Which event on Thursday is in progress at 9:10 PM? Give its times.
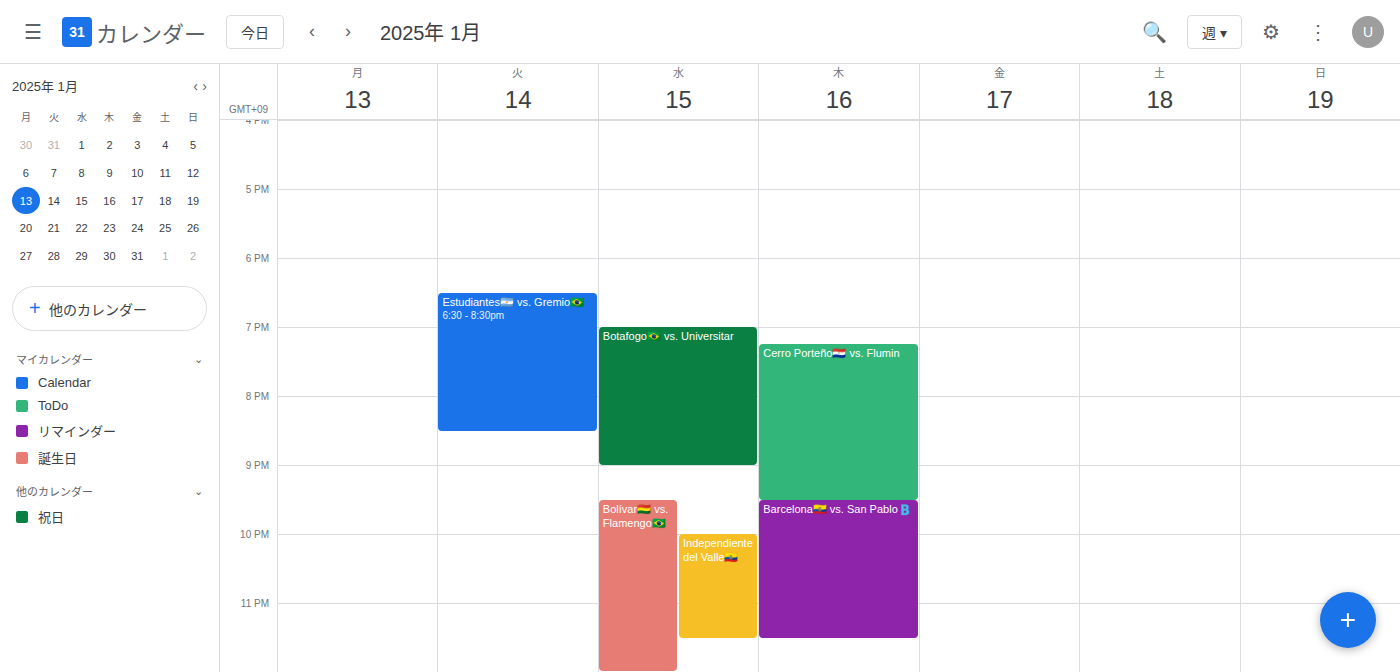
"Cerro Porteño🇵🇾 vs. Flumin", 7:15 PM to 9:30 PM